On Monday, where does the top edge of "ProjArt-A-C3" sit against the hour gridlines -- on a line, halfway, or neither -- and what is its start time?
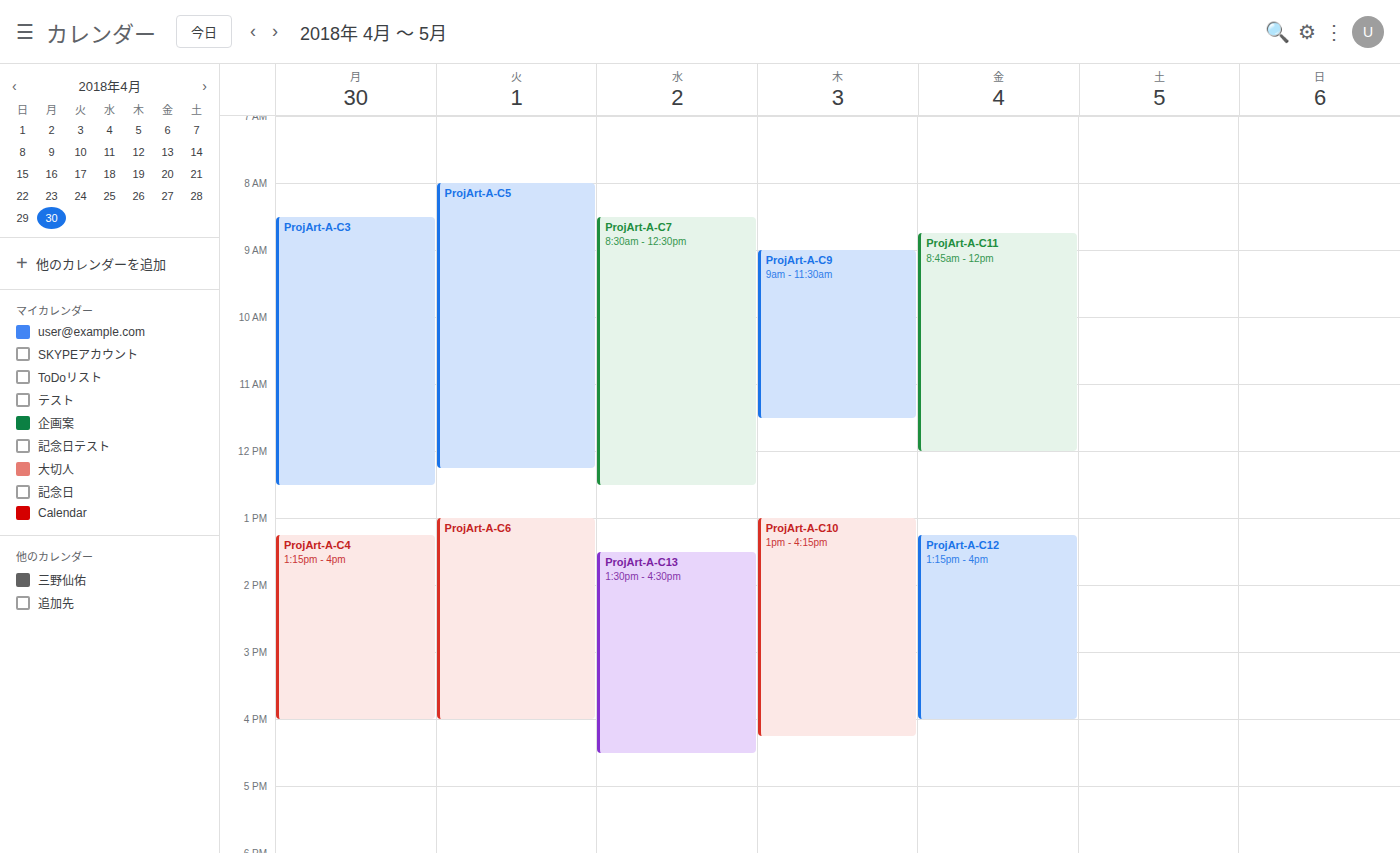
8:30 AM -- halfway between the 8 AM and 9 AM lines.